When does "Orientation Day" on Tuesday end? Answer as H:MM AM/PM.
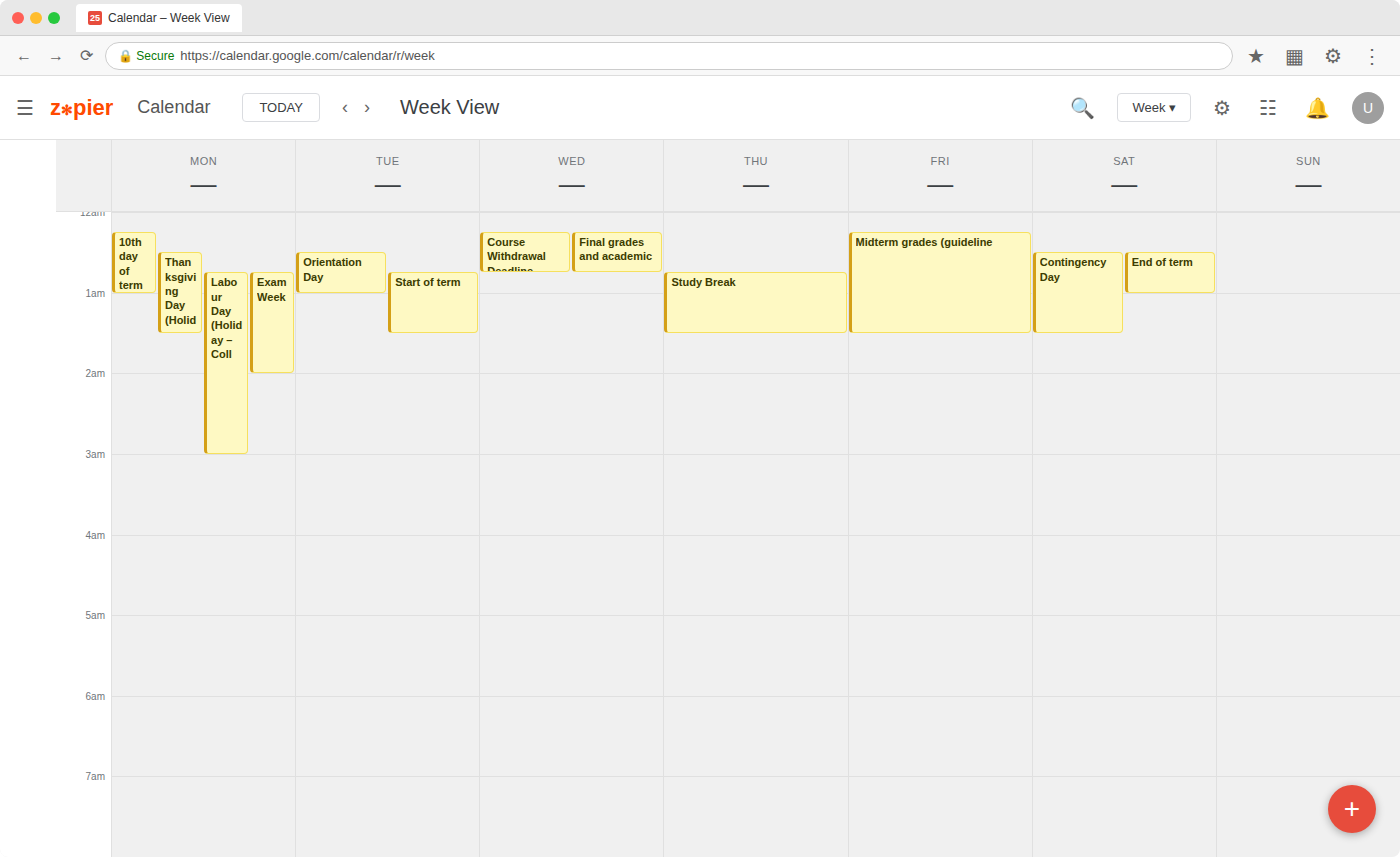
1:00 AM